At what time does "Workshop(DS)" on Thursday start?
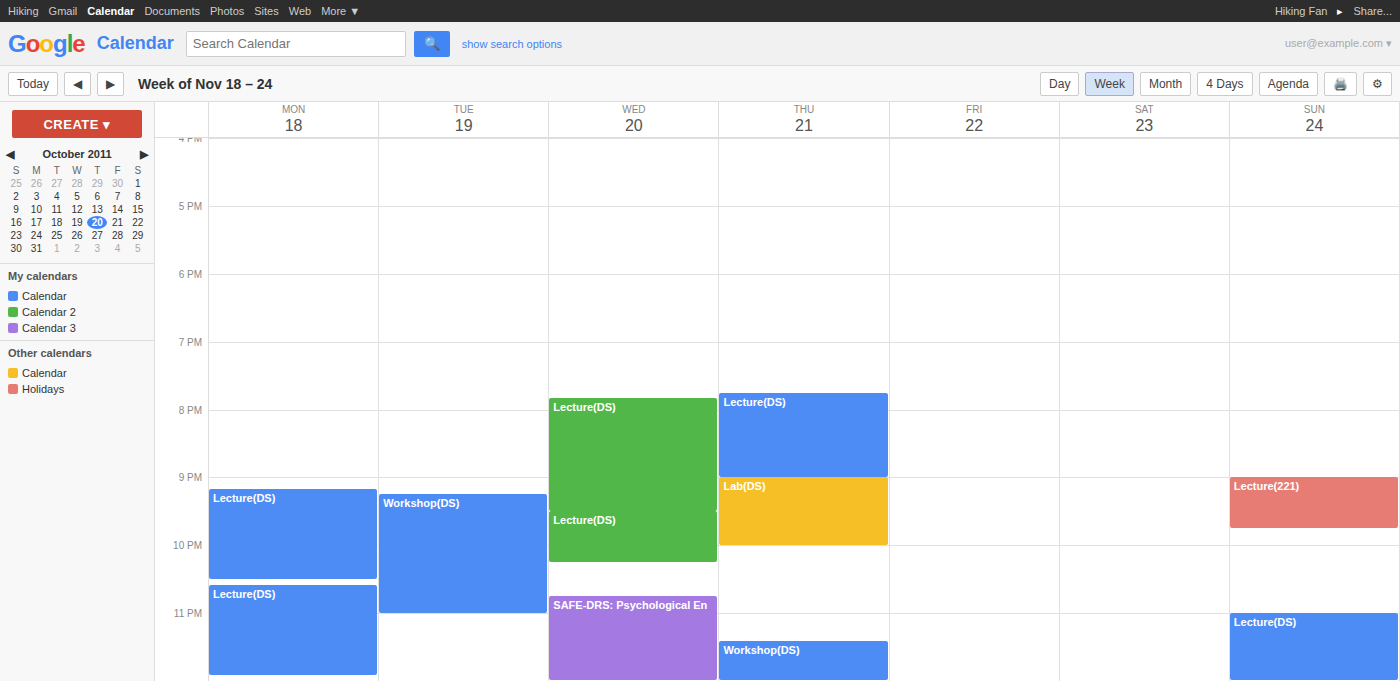
11:25 PM